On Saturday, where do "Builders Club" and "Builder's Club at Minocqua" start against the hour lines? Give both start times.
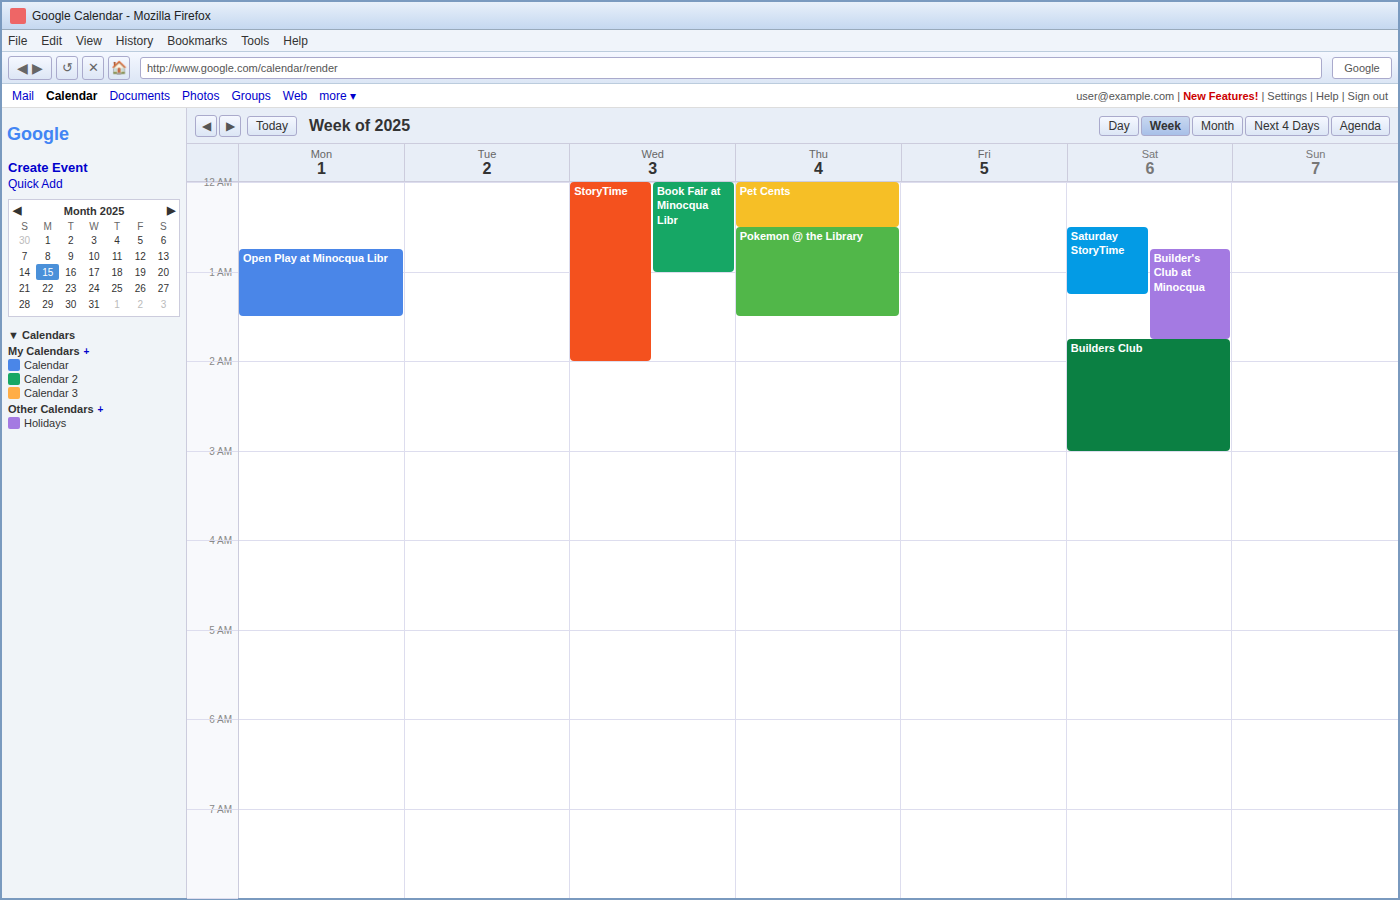
"Builders Club": 01:45, neither: three quarters of the way from the 01:00 line to the 02:00 line. "Builder's Club at Minocqua": 00:45, neither: three quarters of the way from the 00:00 line to the 01:00 line.